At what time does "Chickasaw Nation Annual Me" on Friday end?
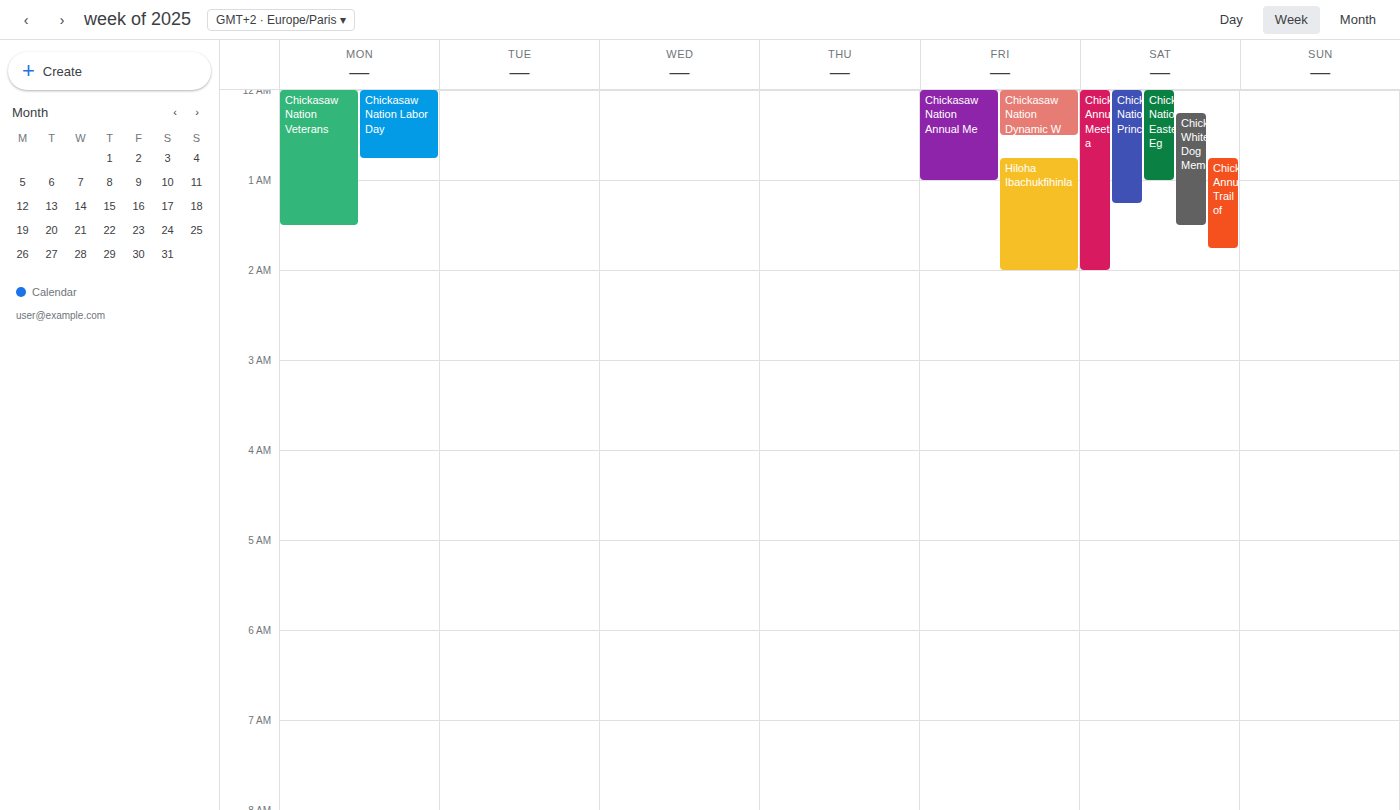
1:00 AM